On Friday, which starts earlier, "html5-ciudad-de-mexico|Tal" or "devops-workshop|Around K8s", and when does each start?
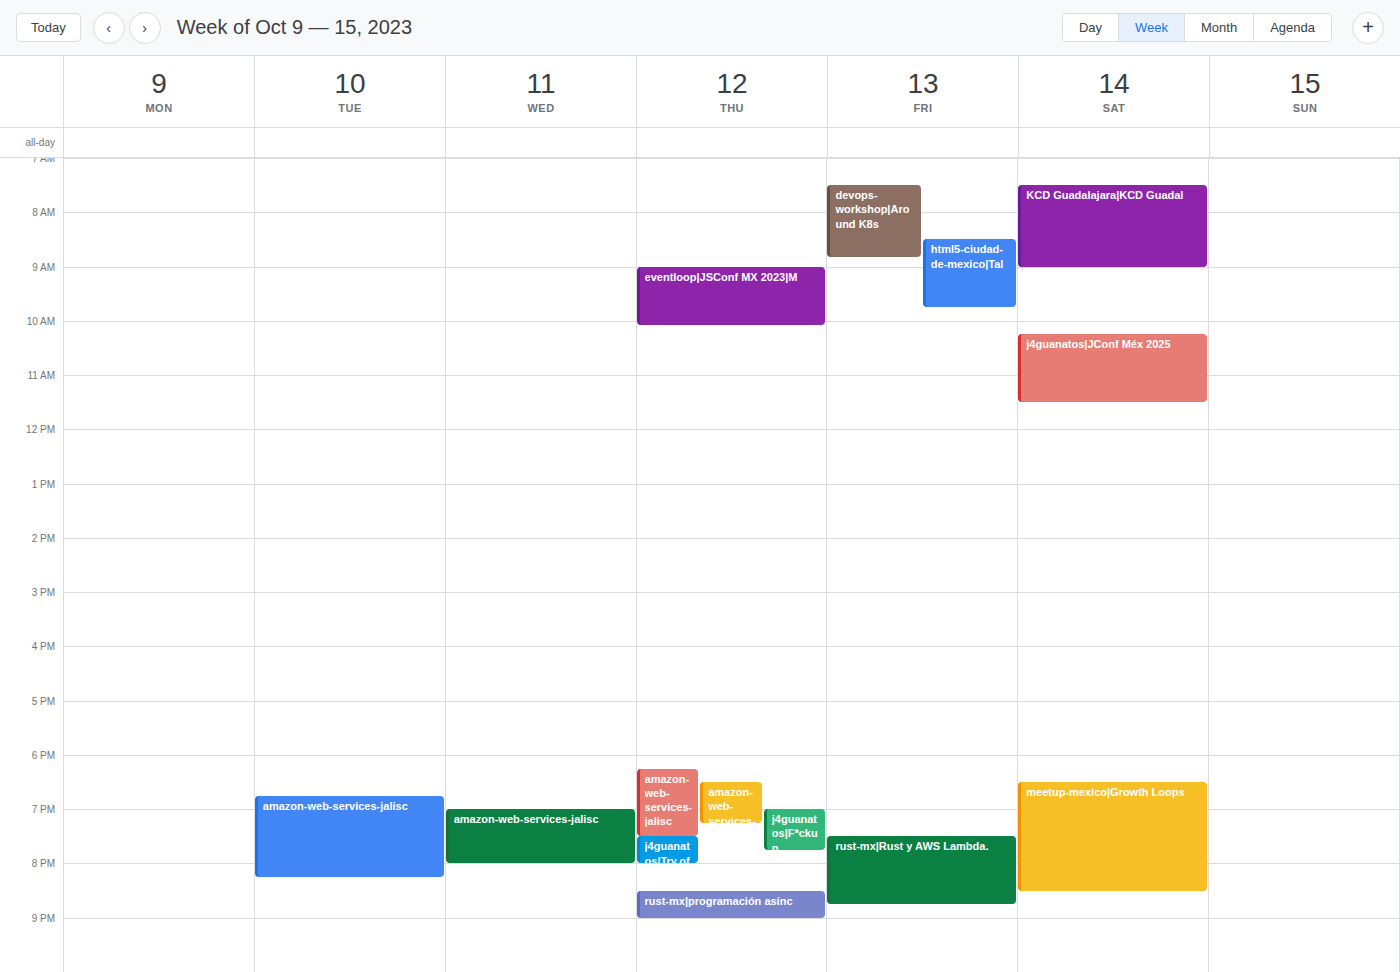
"devops-workshop|Around K8s" 7:30 AM; "html5-ciudad-de-mexico|Tal" 8:30 AM.